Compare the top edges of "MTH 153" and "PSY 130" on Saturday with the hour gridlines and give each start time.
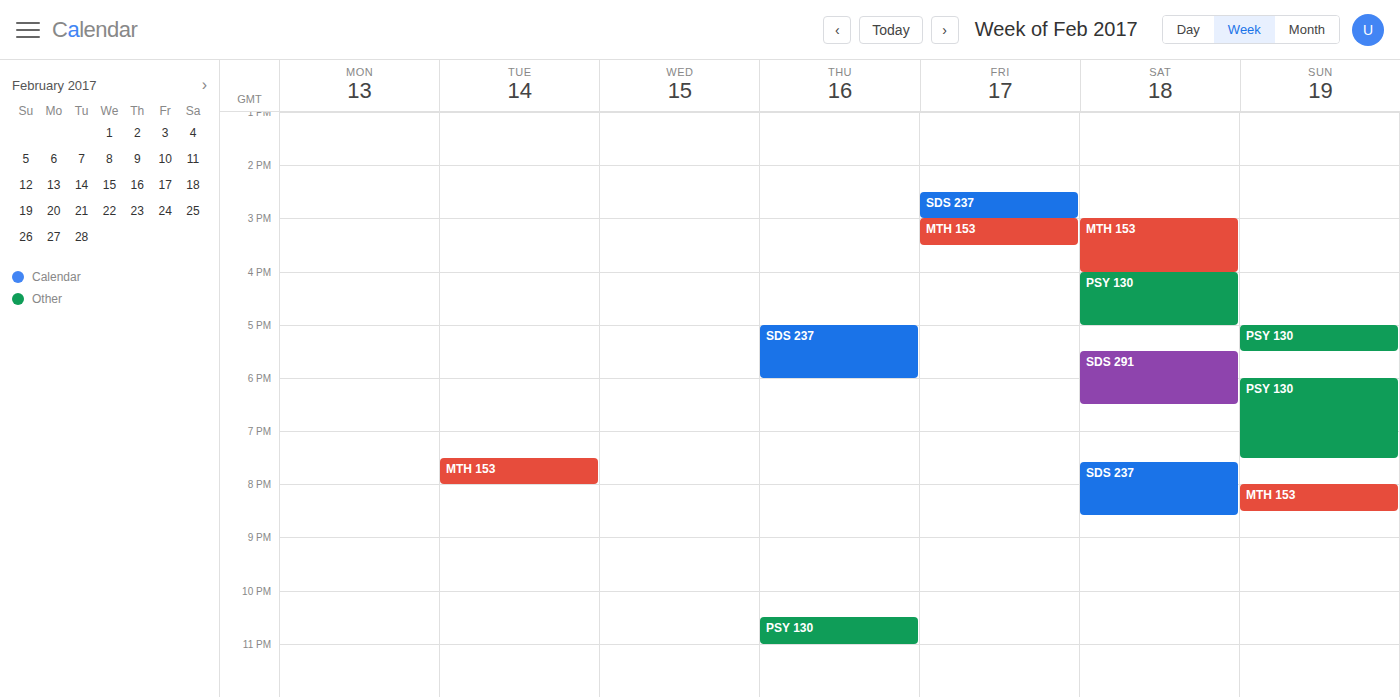
"MTH 153": 3:00 PM, exactly on the 3 PM line. "PSY 130": 4:00 PM, exactly on the 4 PM line.